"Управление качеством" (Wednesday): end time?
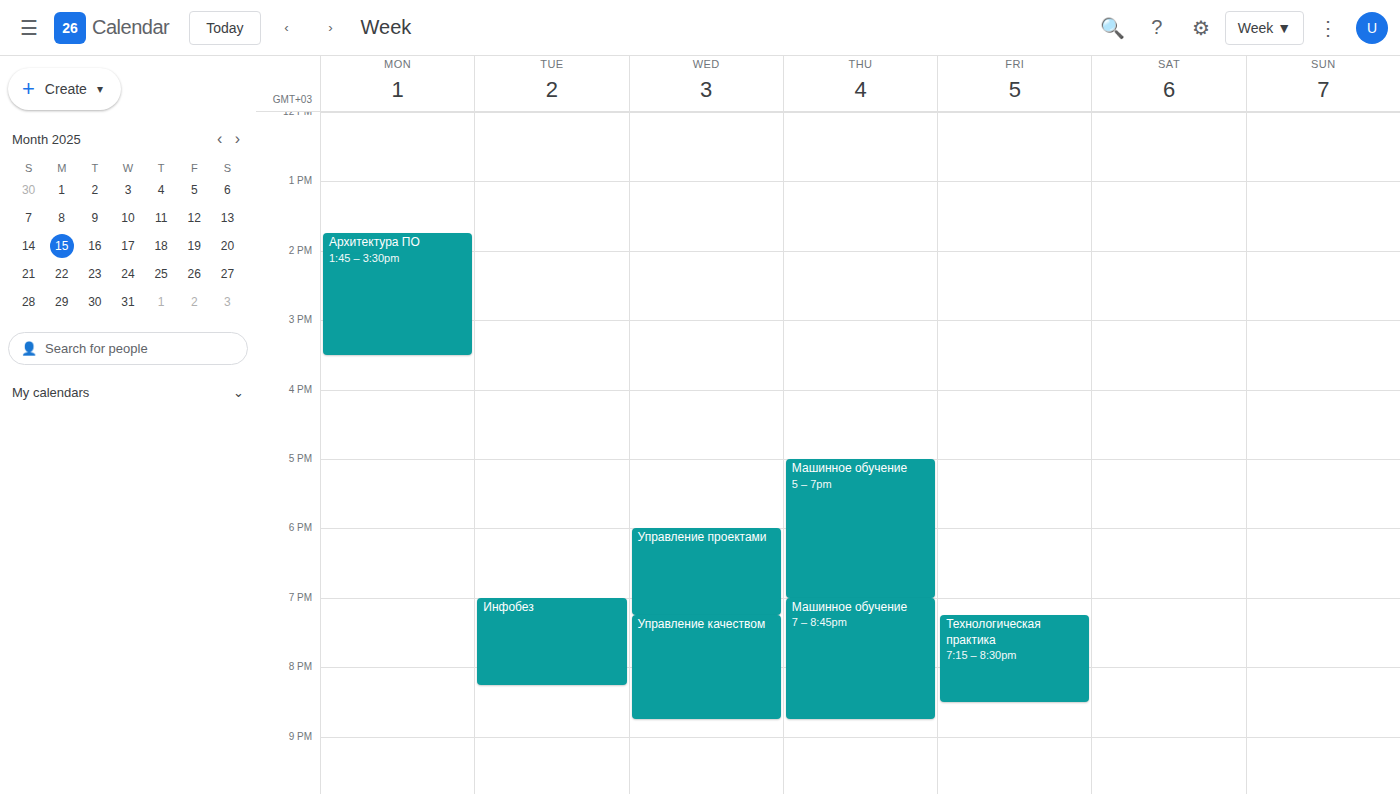
8:45 PM